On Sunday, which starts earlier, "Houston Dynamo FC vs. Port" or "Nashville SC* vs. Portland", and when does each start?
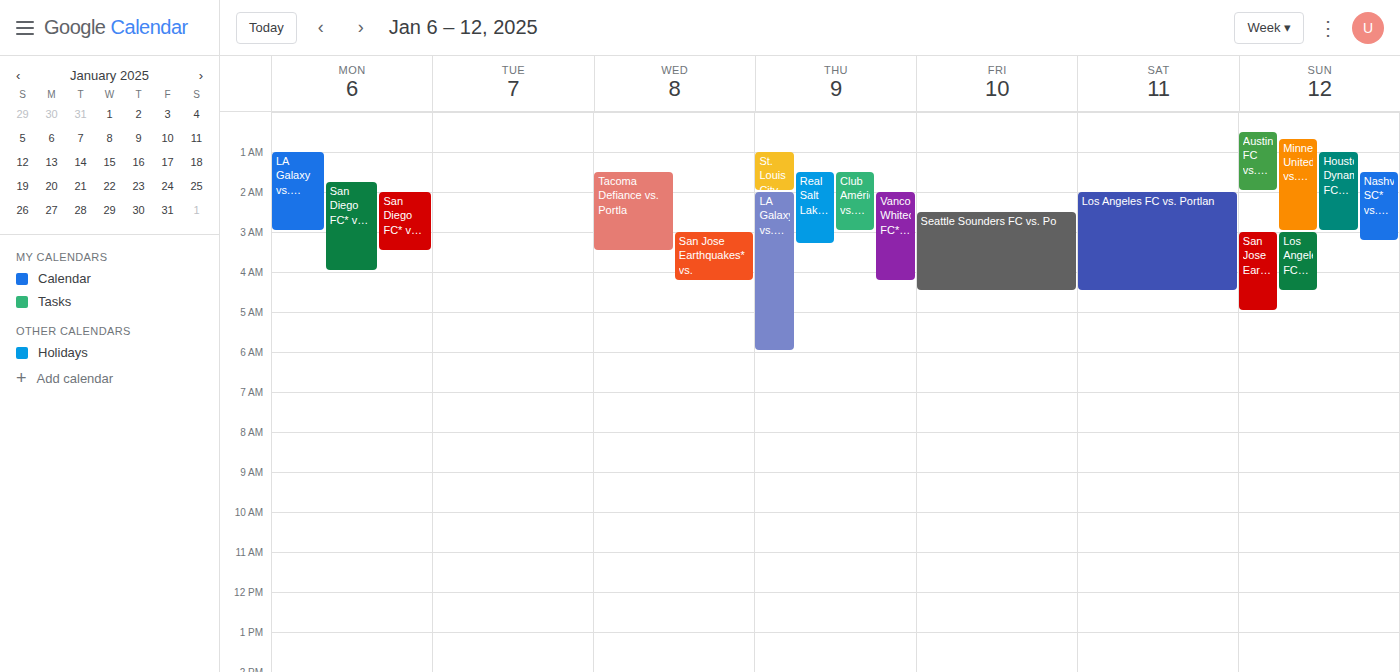
"Houston Dynamo FC vs. Port" 1:00 AM; "Nashville SC* vs. Portland" 1:30 AM.